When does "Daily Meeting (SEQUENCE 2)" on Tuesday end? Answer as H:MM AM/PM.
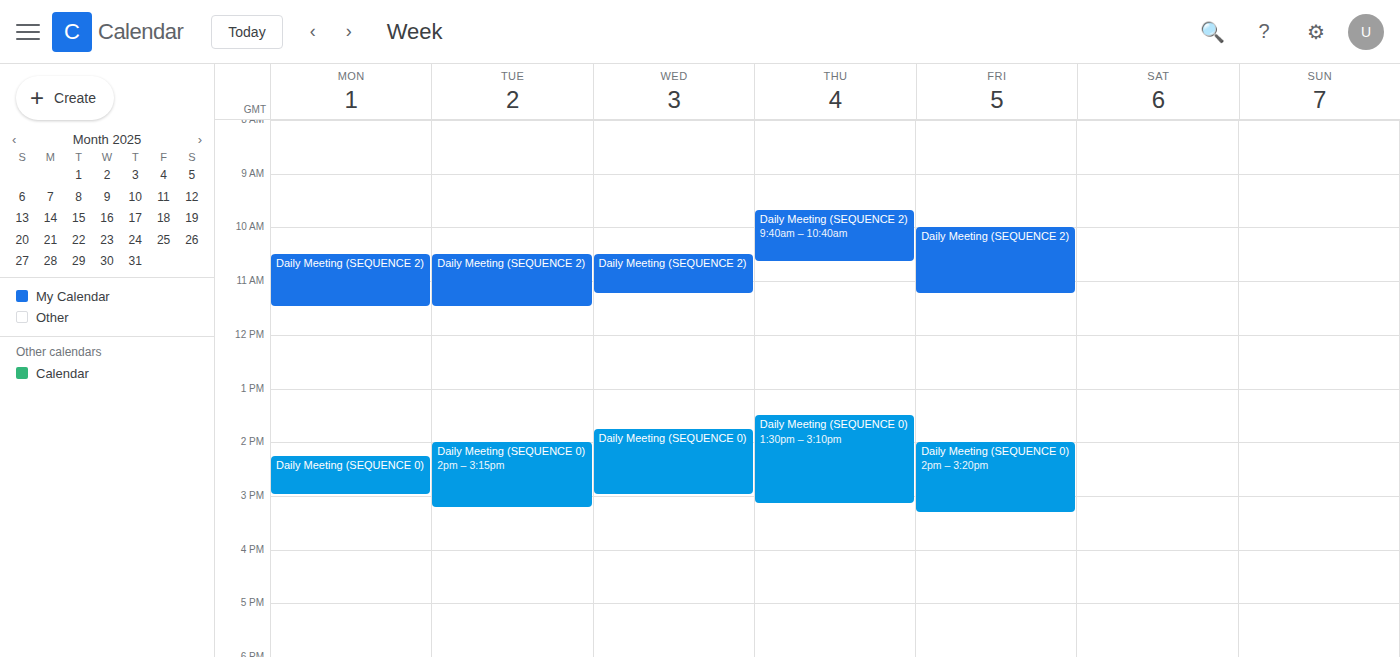
11:30 AM